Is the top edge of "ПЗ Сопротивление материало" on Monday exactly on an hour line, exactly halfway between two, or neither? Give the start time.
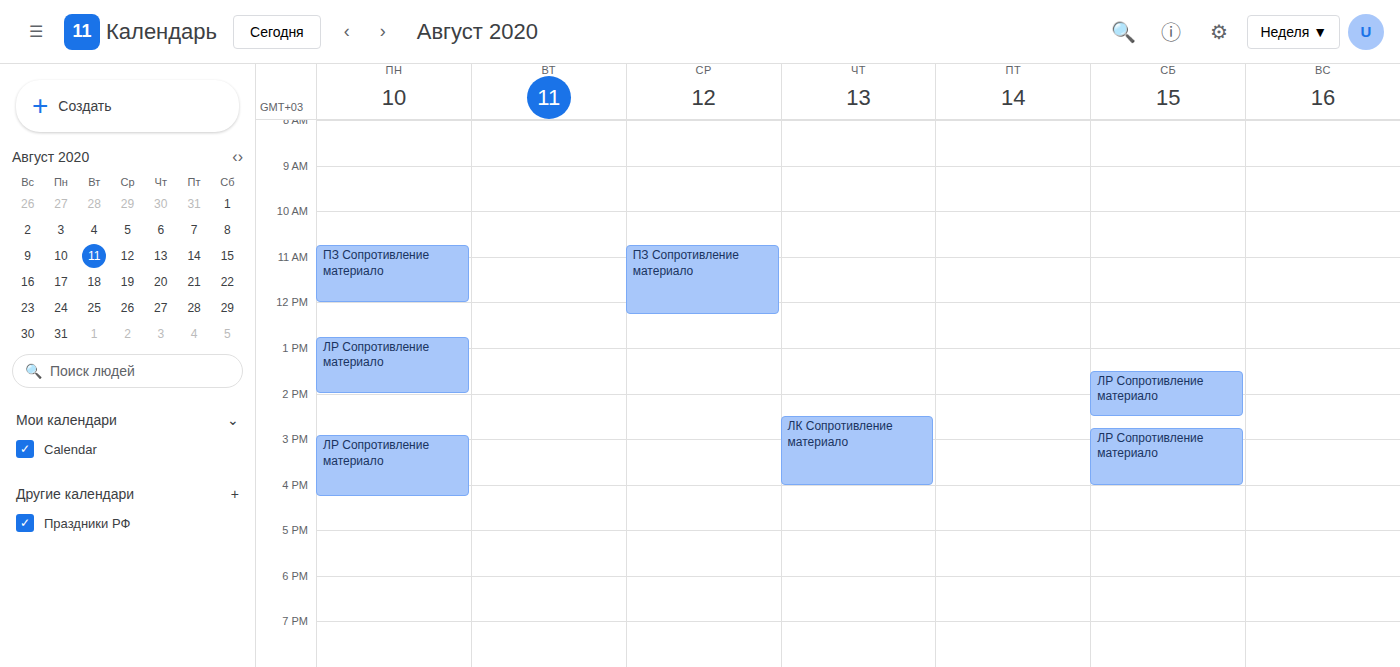
10:45 AM -- neither: three quarters of the way from the 10 AM line to the 11 AM line.